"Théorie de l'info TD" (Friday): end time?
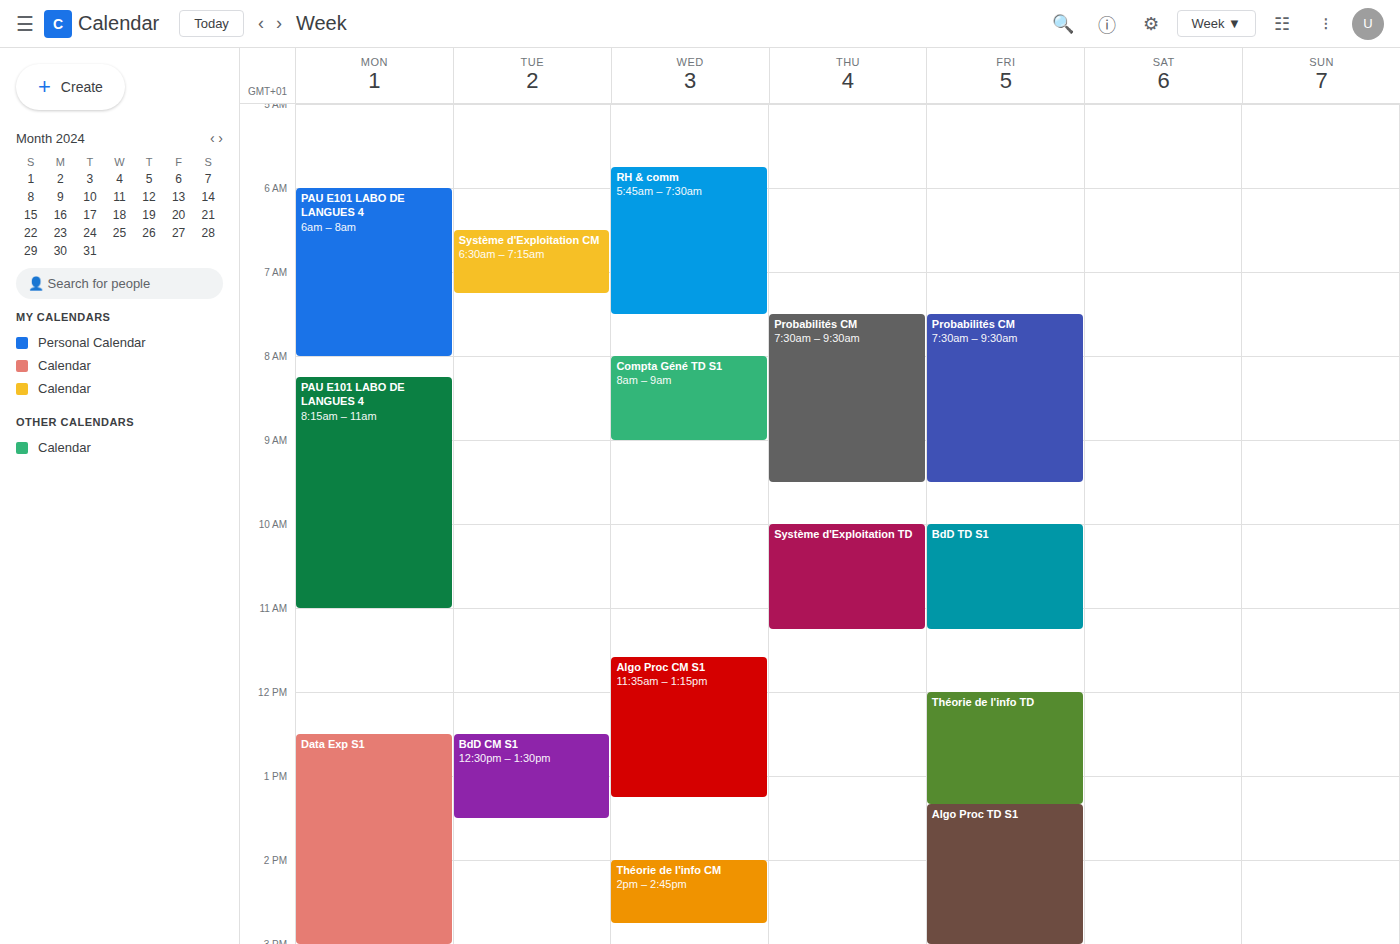
1:20 PM